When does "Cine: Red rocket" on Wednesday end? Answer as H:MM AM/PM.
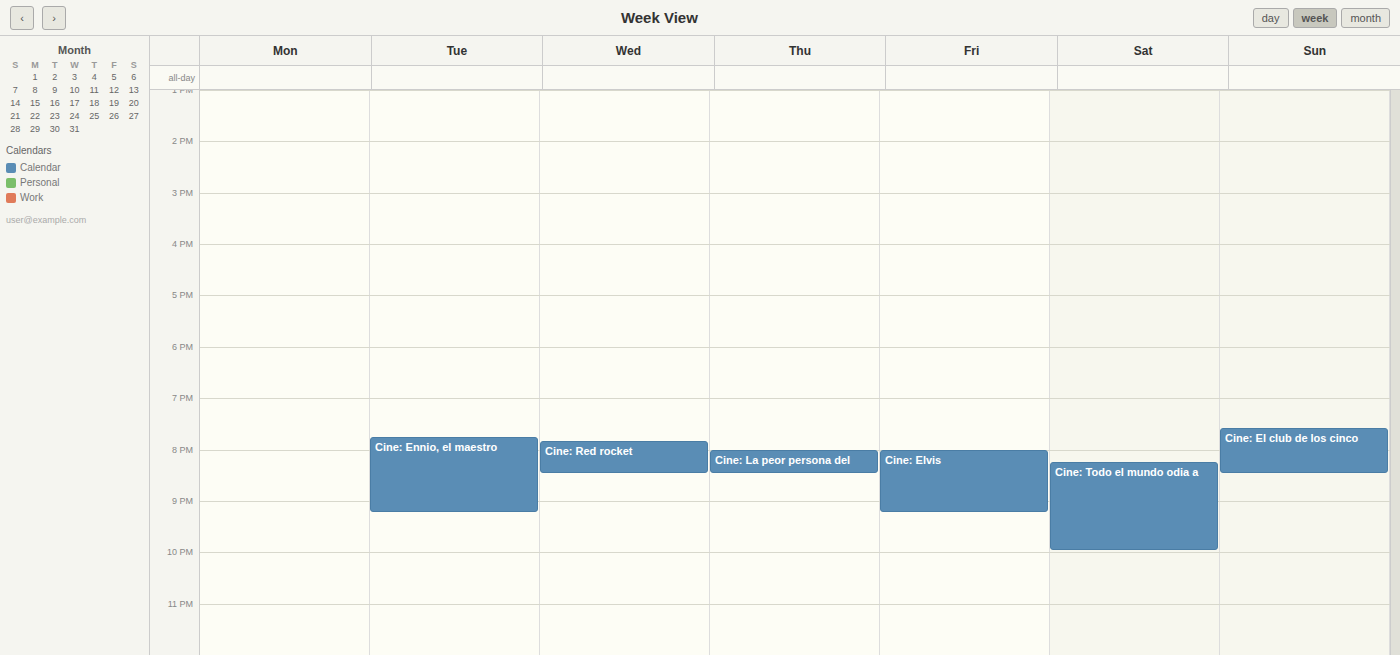
8:30 PM